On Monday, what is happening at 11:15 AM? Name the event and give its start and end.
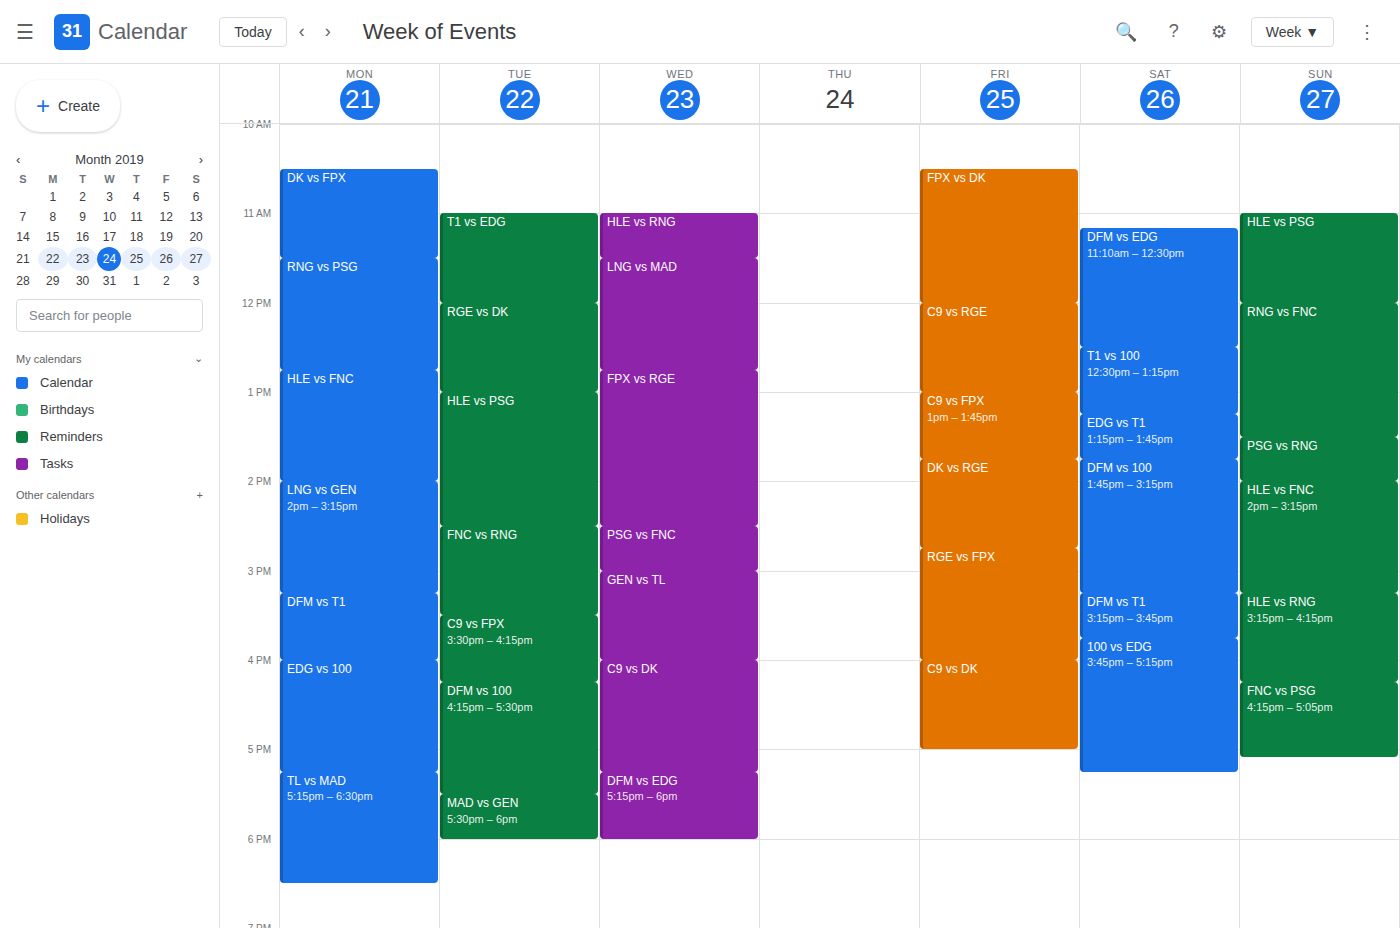
"DK vs FPX", 10:30 AM to 11:30 AM